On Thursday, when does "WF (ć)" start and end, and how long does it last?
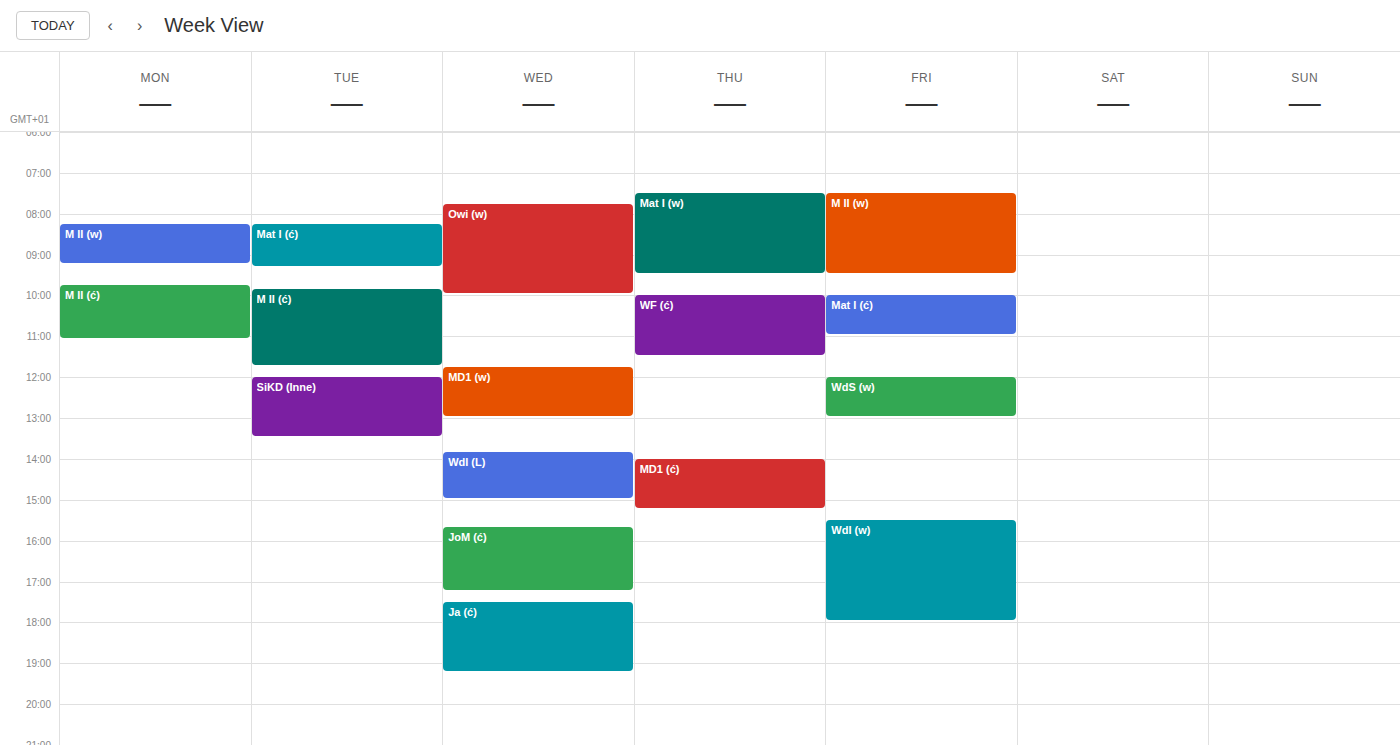
10:00 AM to 11:30 AM, 1 hour 30 minutes